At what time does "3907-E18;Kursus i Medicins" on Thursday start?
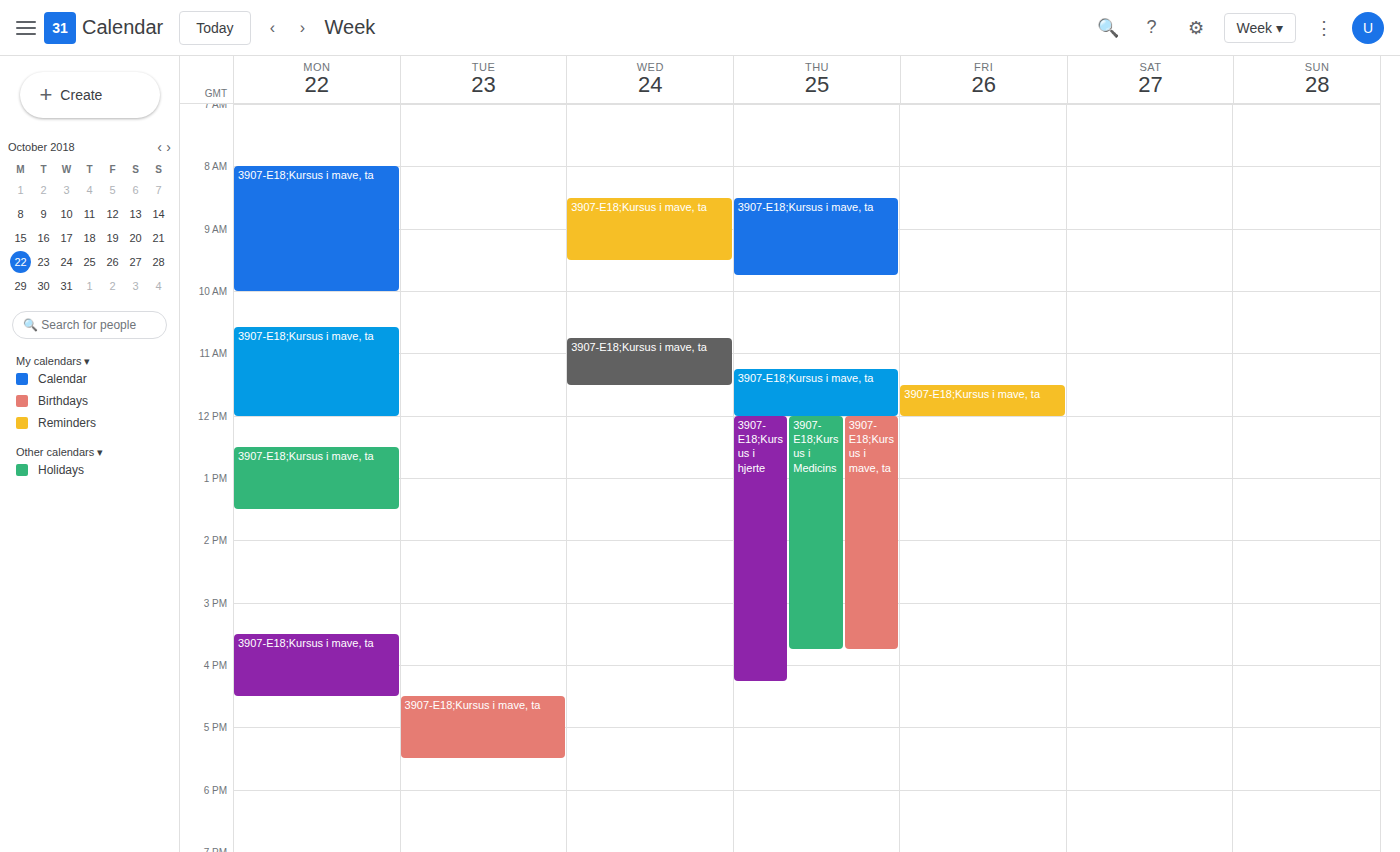
12:00 PM